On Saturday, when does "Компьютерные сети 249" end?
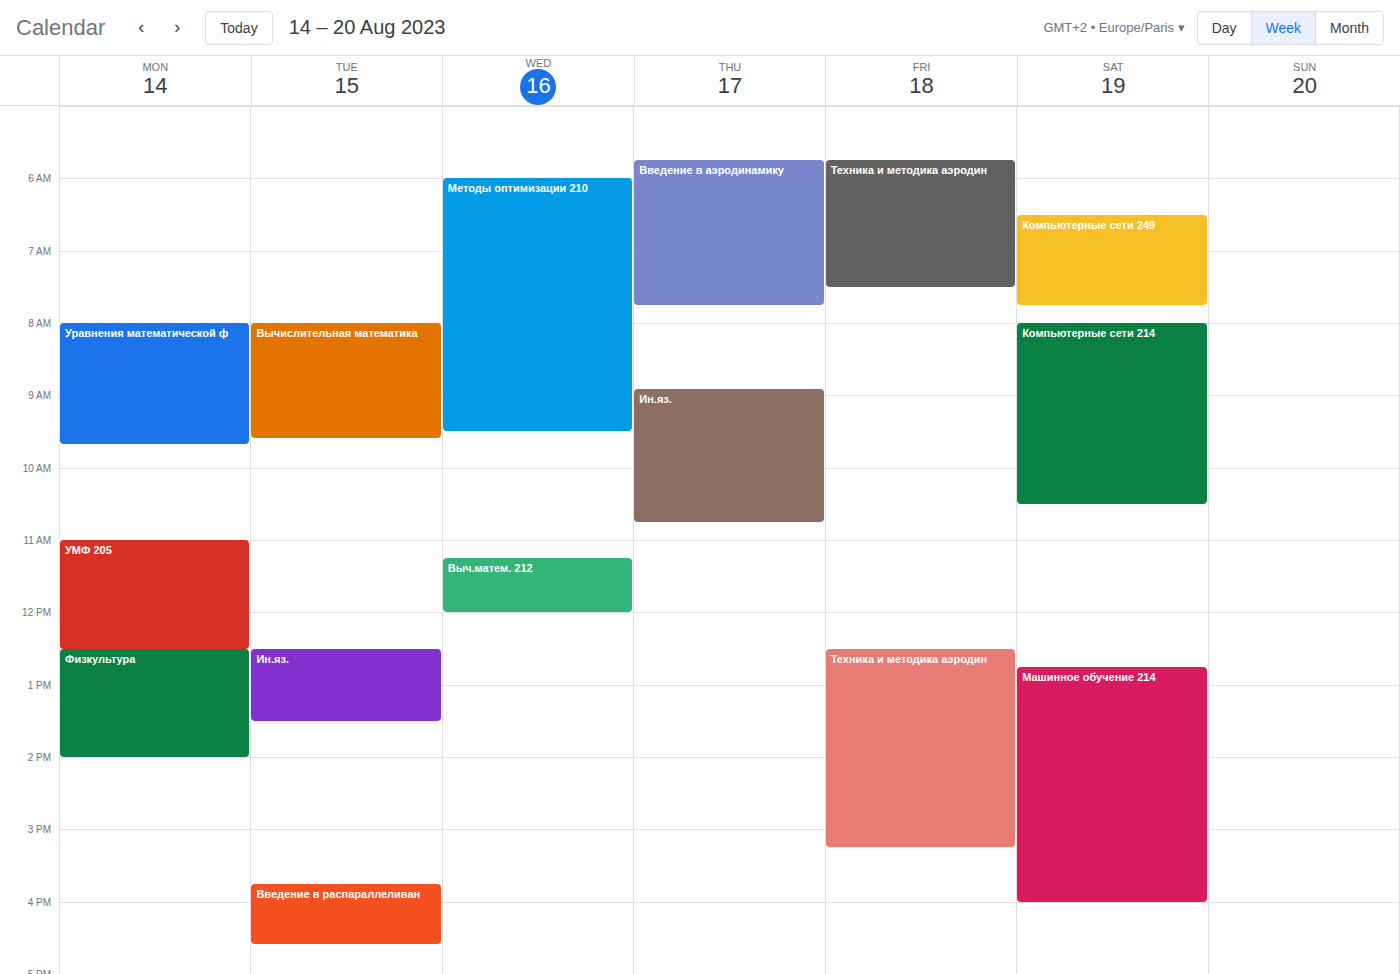
7:45 AM